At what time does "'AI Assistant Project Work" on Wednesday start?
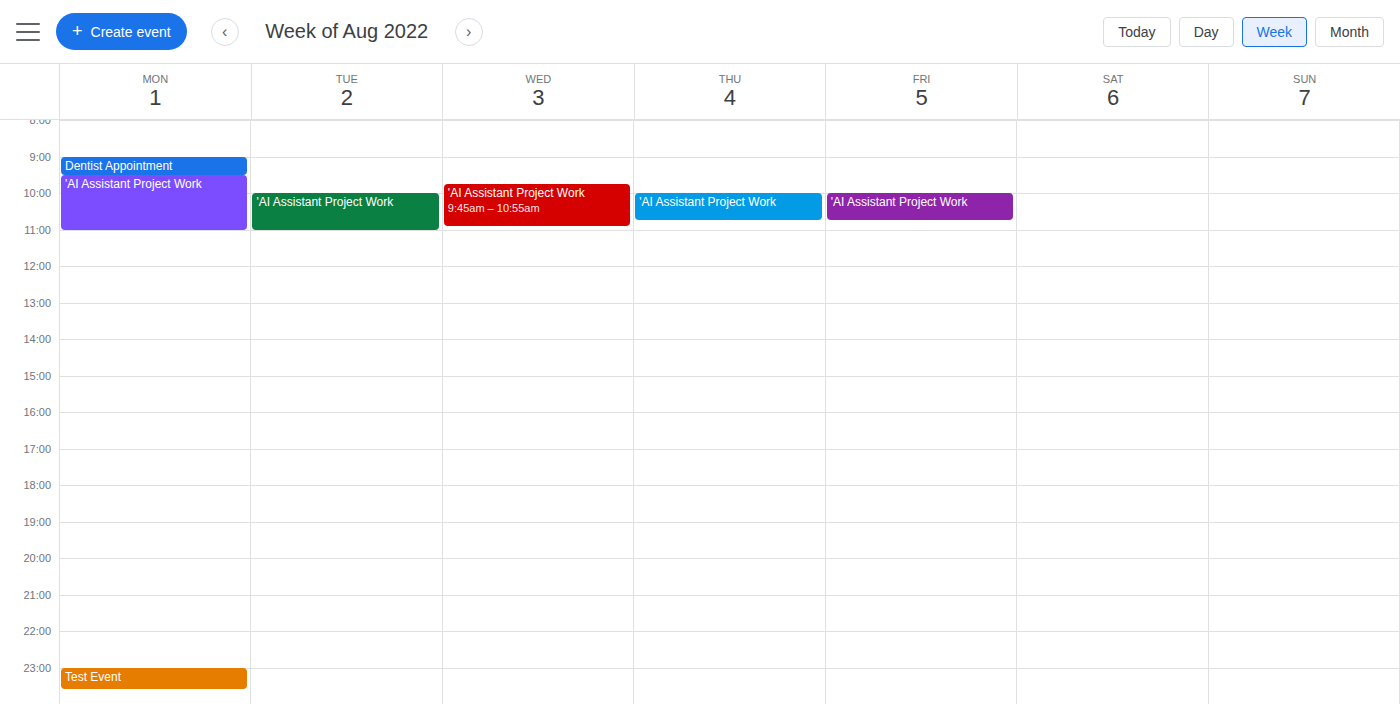
9:45 AM